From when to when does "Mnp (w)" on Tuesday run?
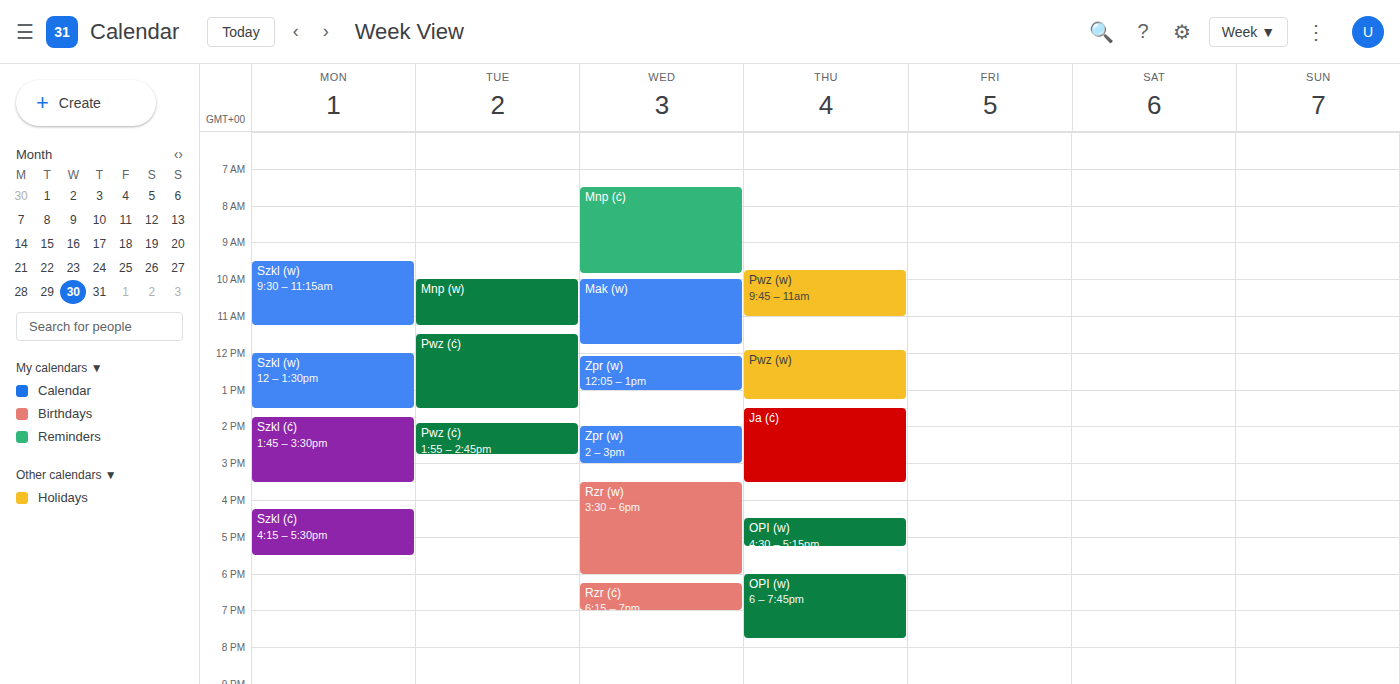
10:00 AM to 11:15 AM